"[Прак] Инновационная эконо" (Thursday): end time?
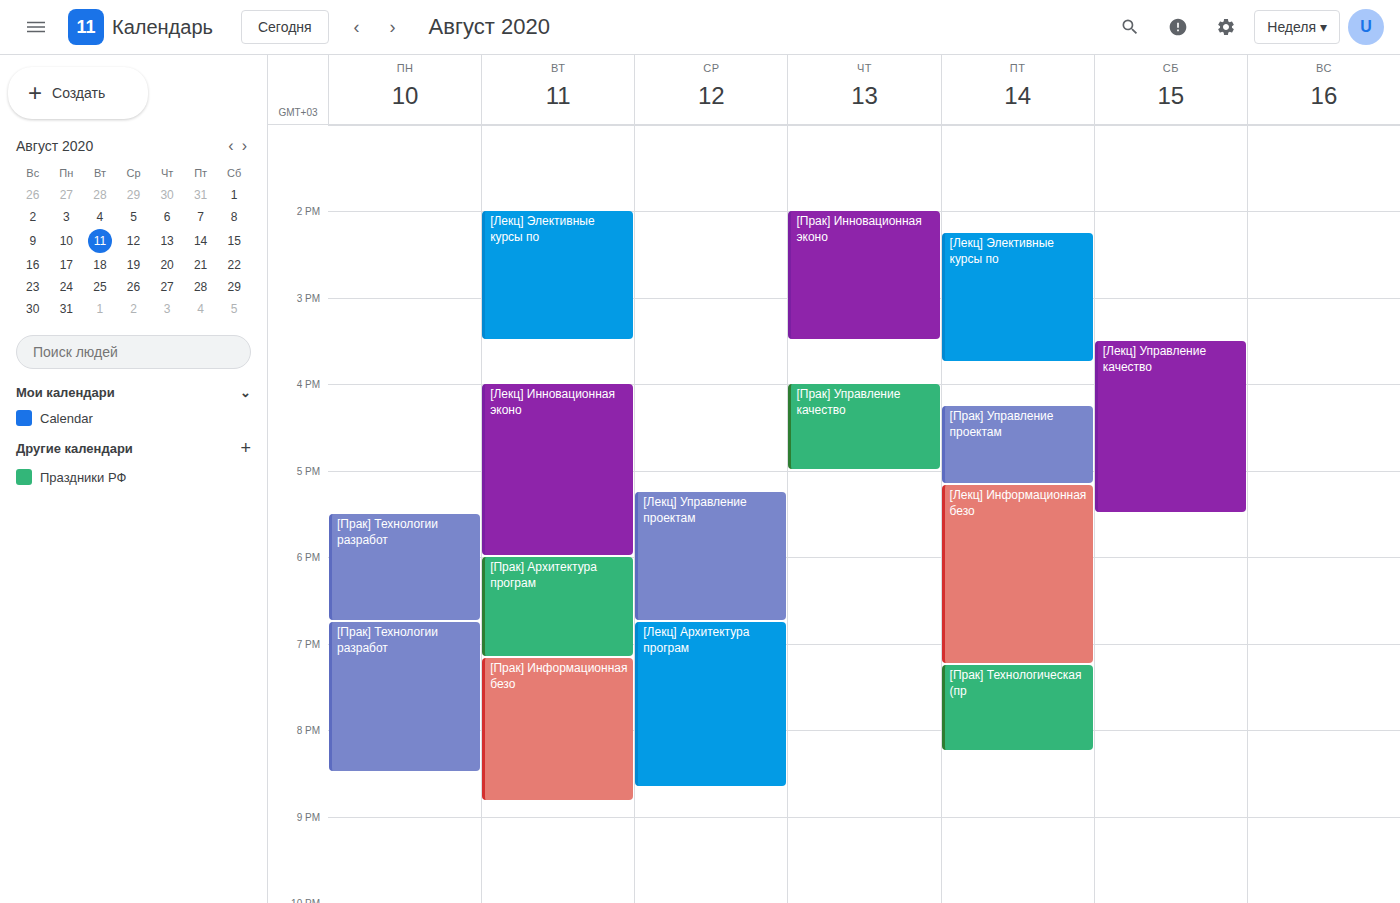
3:30 PM